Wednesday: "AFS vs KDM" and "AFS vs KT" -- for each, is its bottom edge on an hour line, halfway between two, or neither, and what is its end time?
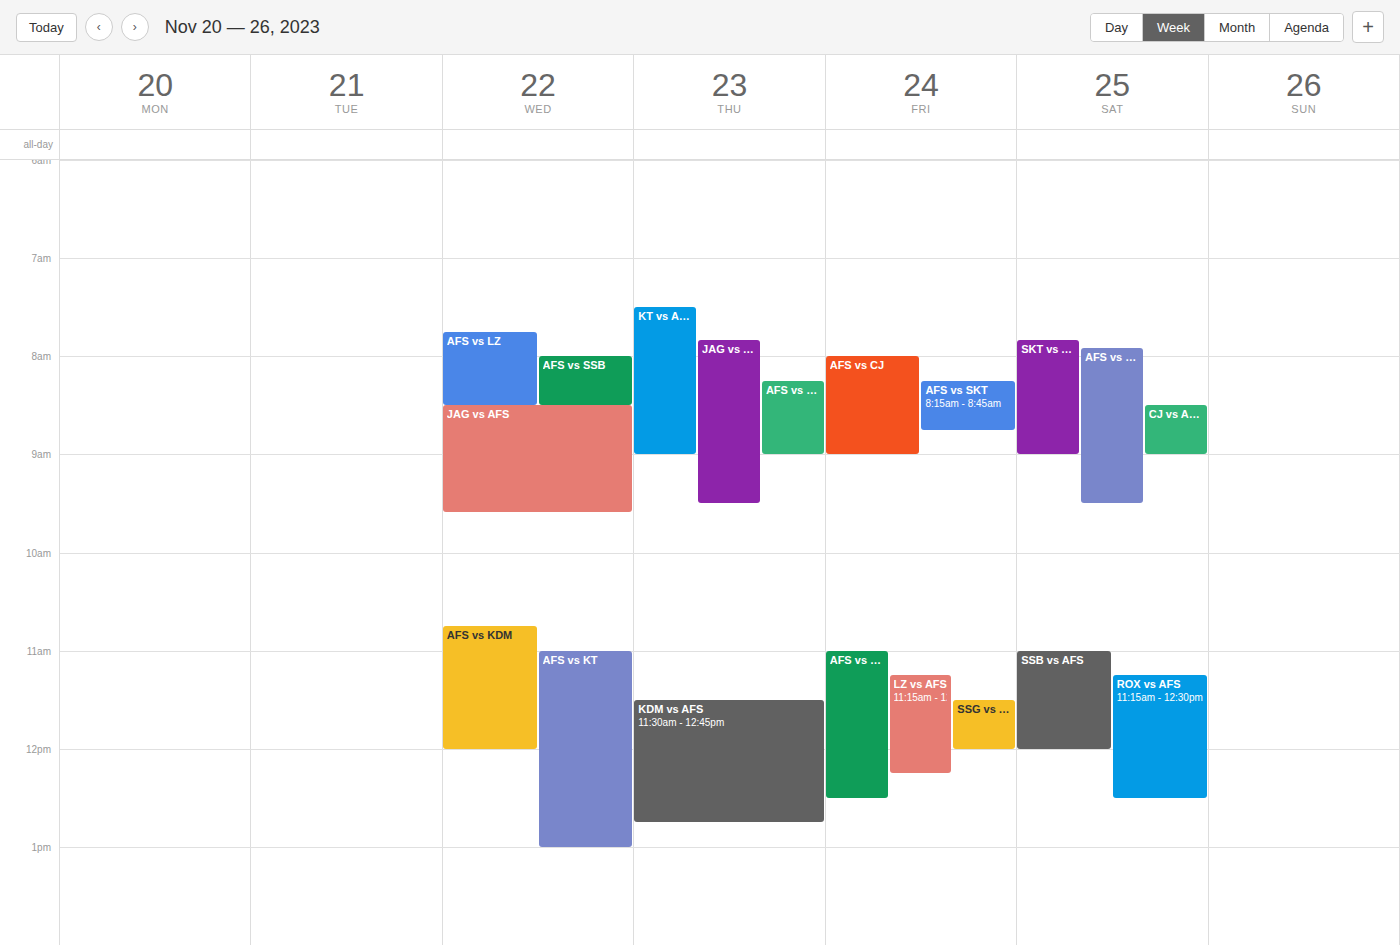
"AFS vs KDM": 12:00 PM, exactly on the 12 PM line. "AFS vs KT": 1:00 PM, exactly on the 1 PM line.